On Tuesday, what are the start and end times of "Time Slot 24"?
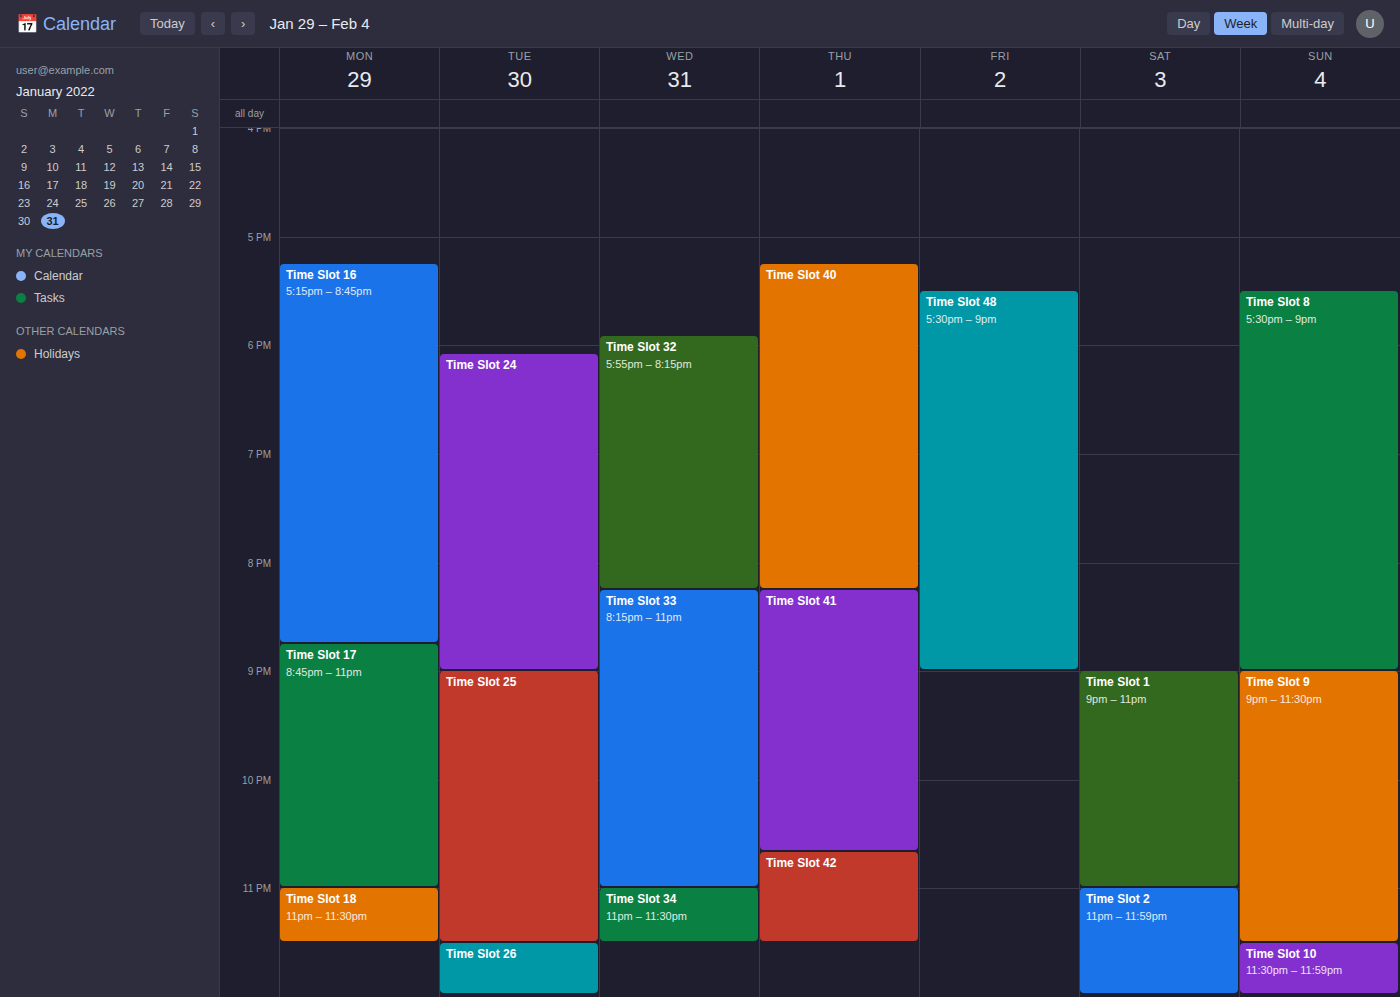
6:05 PM to 9:00 PM